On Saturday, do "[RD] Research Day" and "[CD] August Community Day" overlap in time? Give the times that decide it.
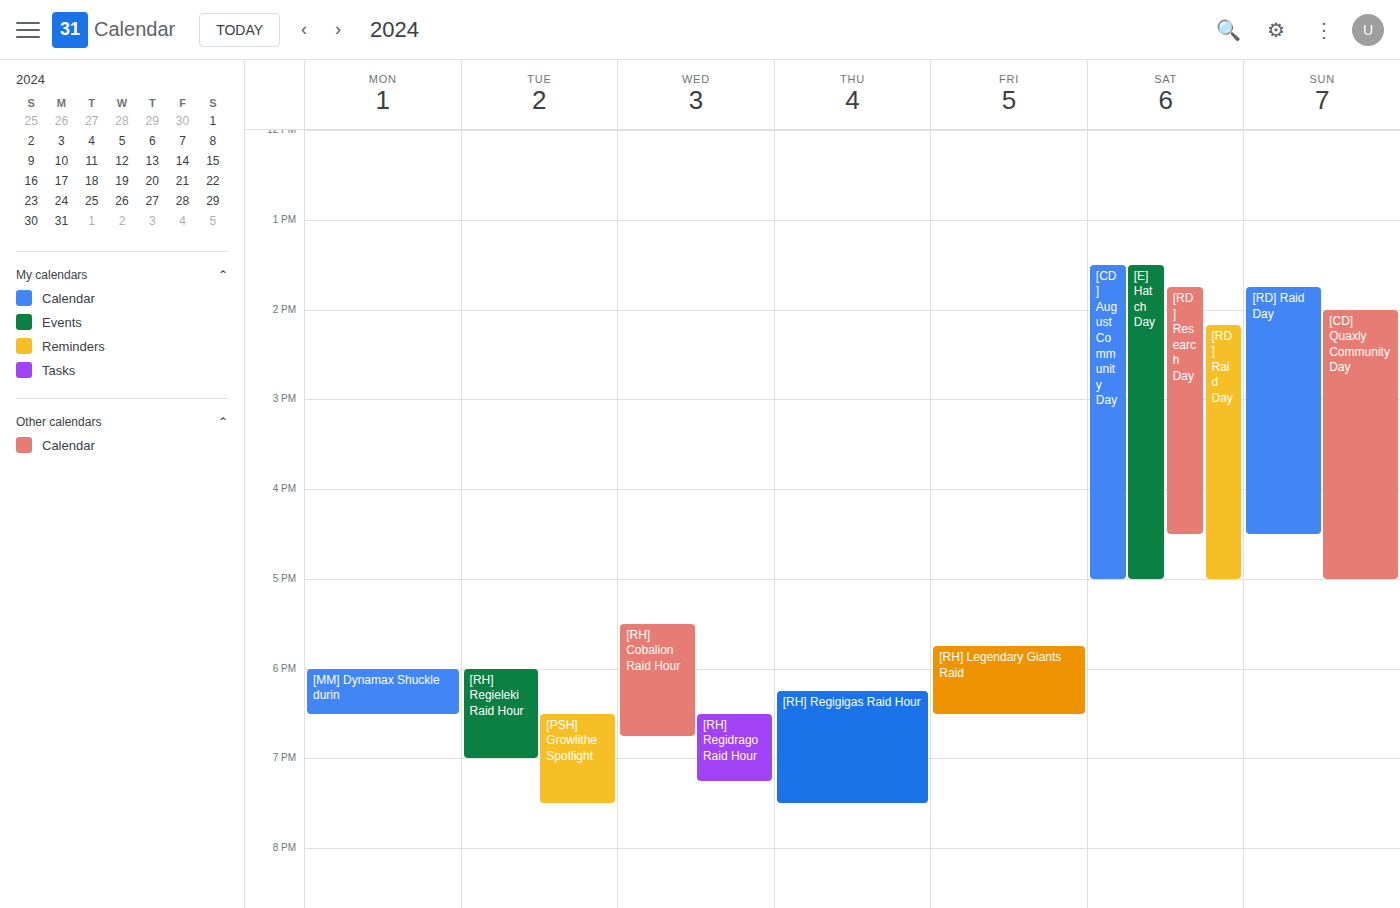
"[RD] Research Day" runs 1:45 PM to 4:30 PM, inside "[CD] August Community Day" -- they overlap.